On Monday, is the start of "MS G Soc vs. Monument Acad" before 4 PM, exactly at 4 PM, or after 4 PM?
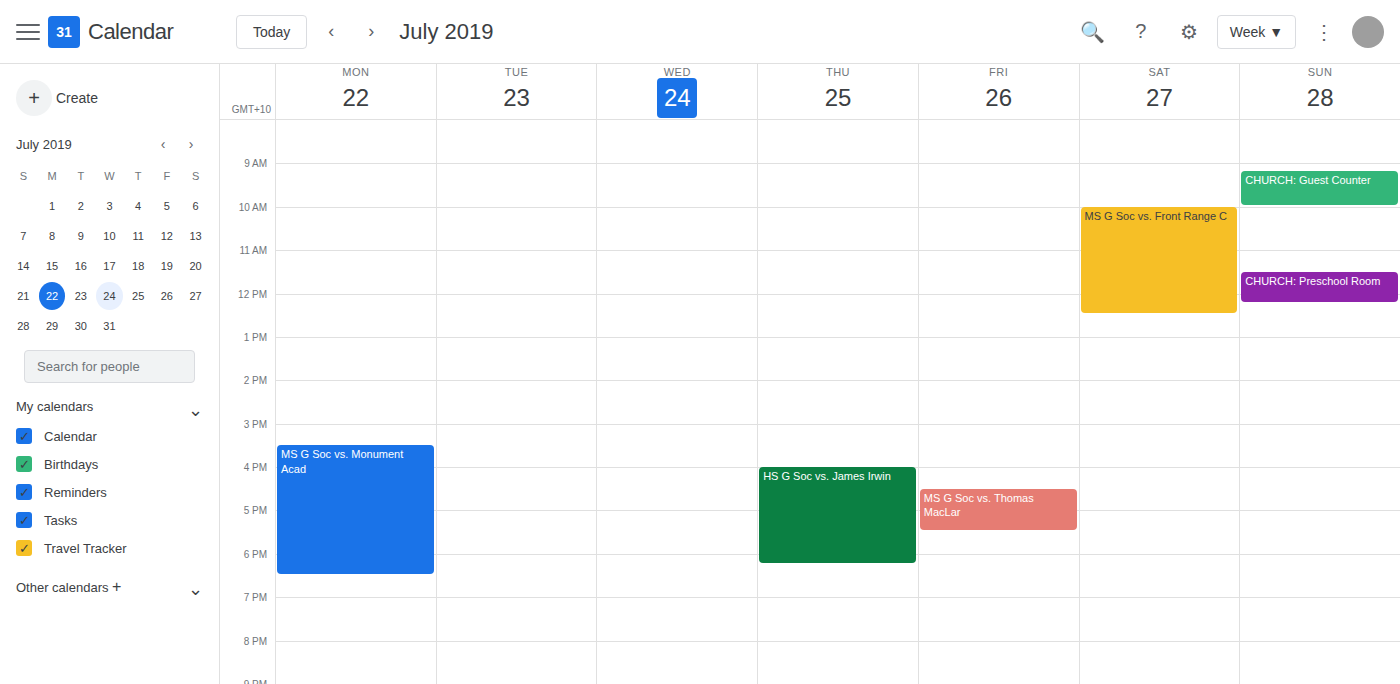
3:30 PM -- before 4 PM, 30 minutes above the 4 PM line.